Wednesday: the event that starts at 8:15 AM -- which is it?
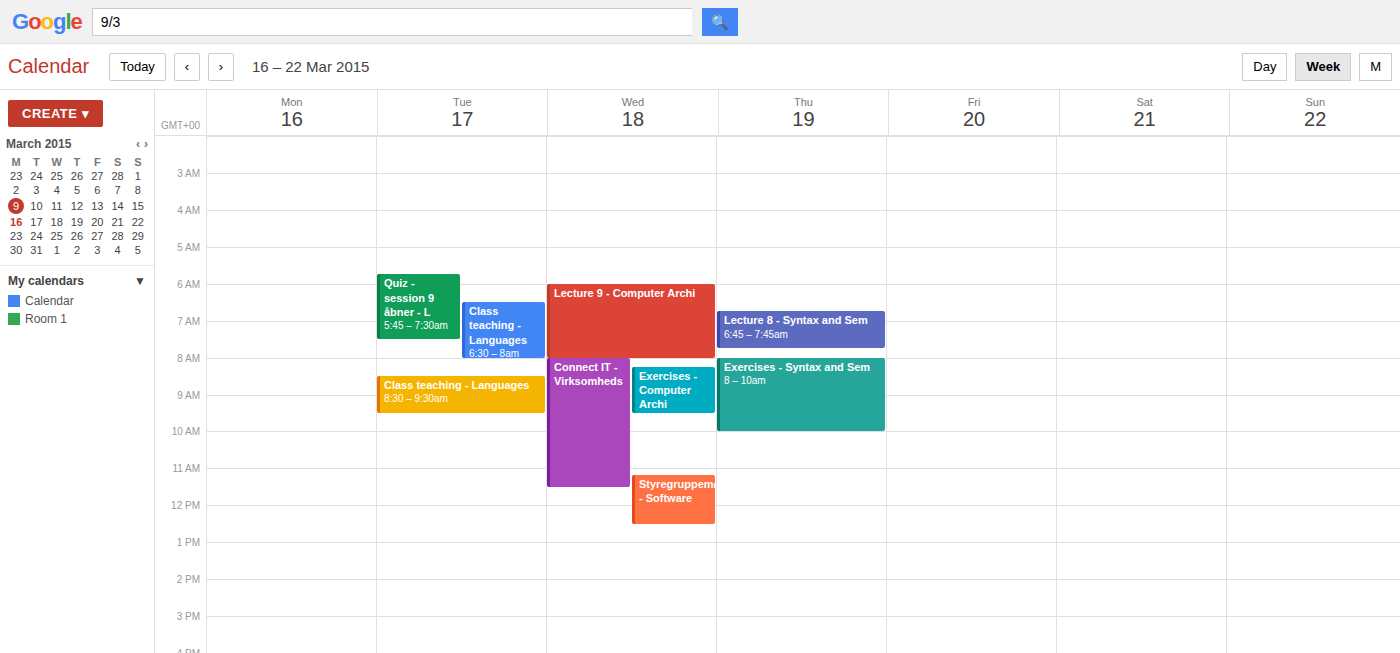
"Exercises - Computer Archi"